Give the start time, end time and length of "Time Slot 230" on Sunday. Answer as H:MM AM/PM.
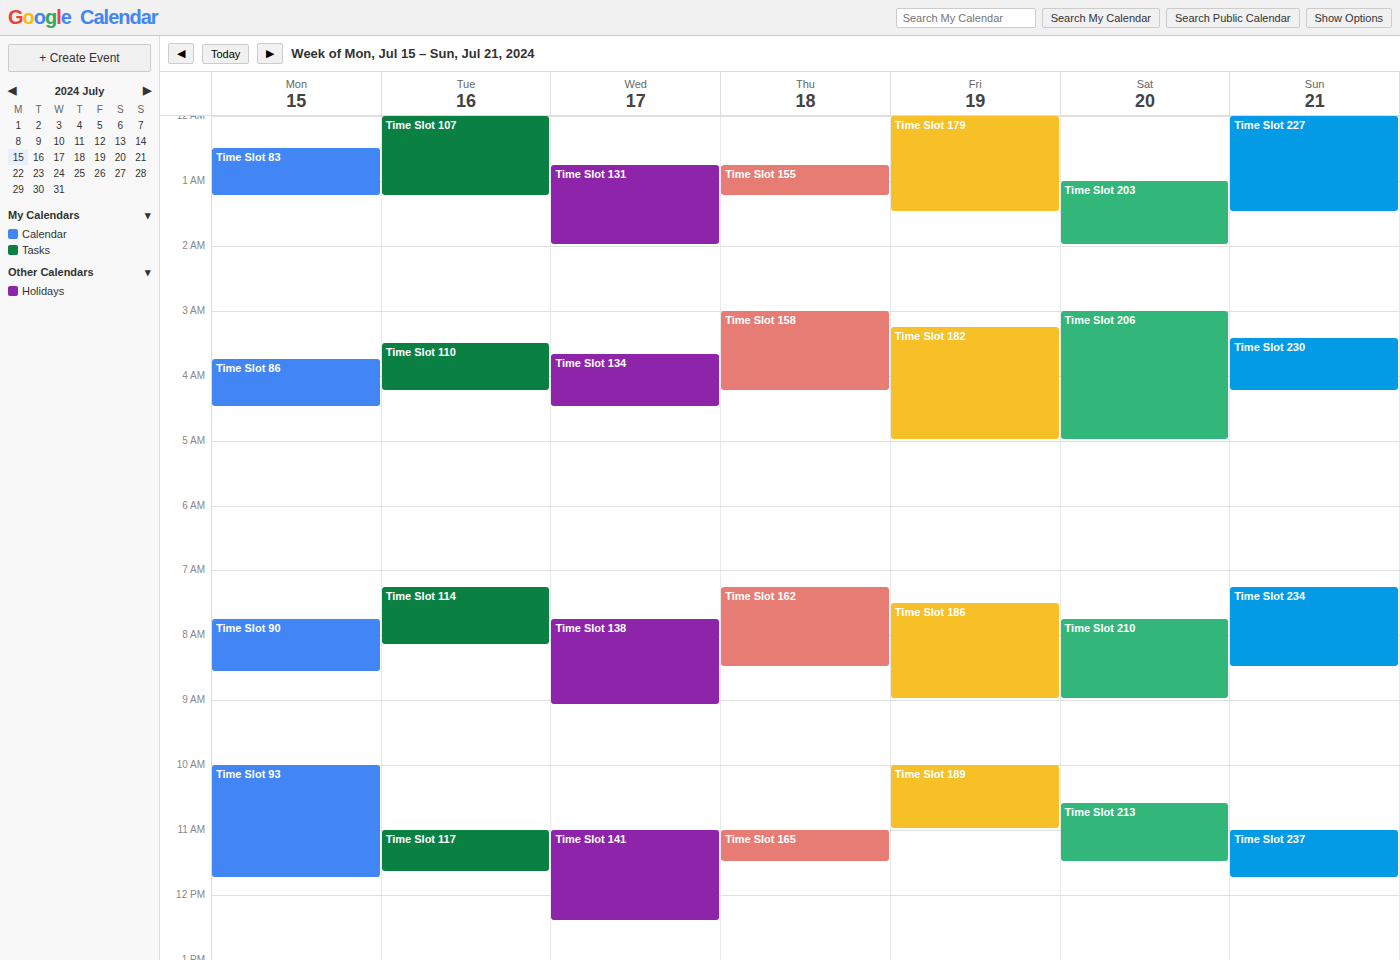
3:25 AM to 4:15 AM, 50 minutes